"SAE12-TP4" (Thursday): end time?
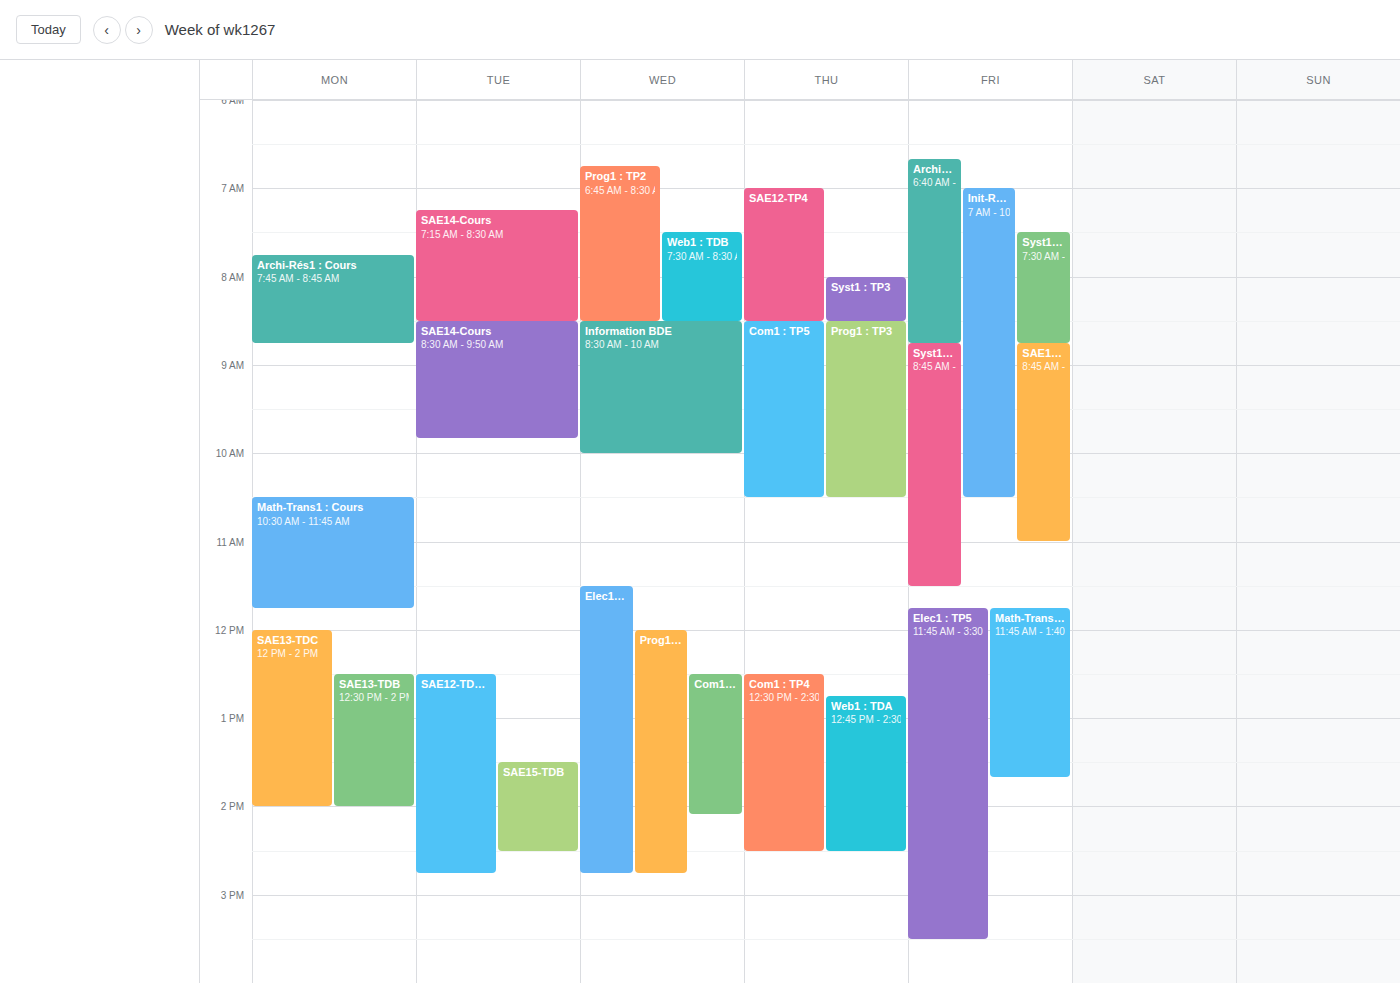
8:30 AM